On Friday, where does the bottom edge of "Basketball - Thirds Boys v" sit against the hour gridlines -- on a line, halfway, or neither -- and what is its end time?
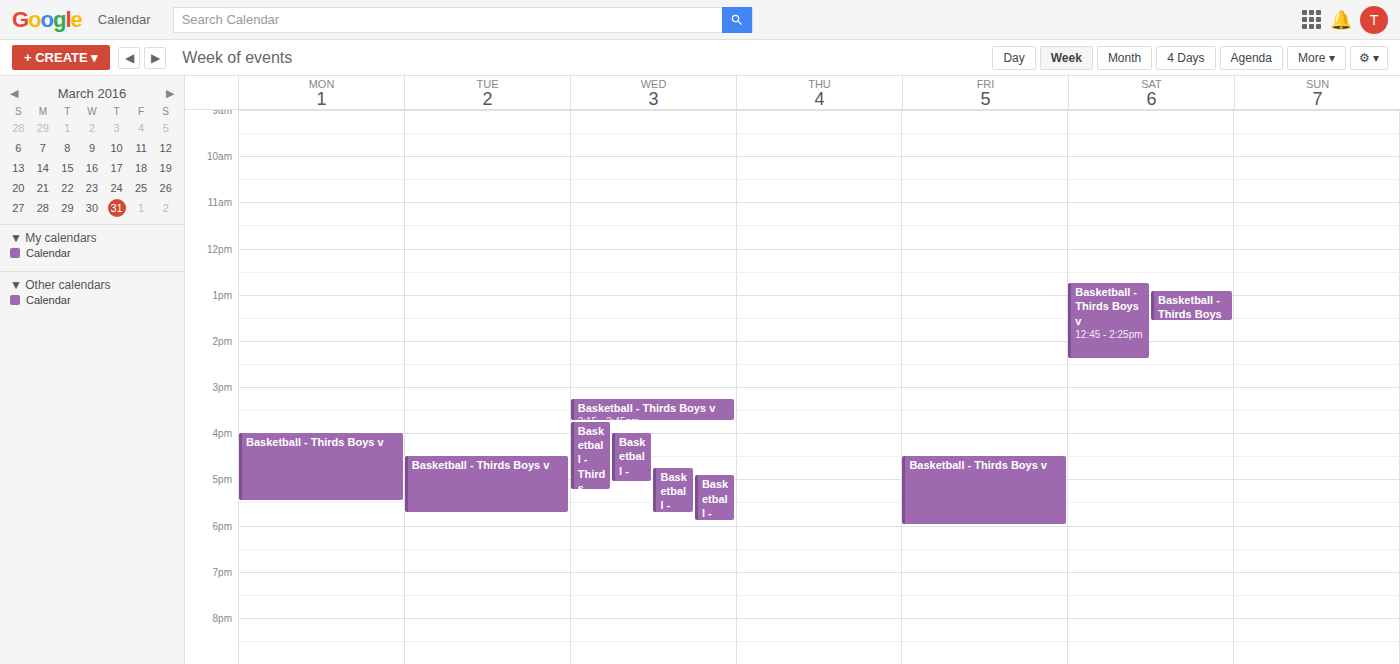
18:00 -- exactly on the 18:00 line.